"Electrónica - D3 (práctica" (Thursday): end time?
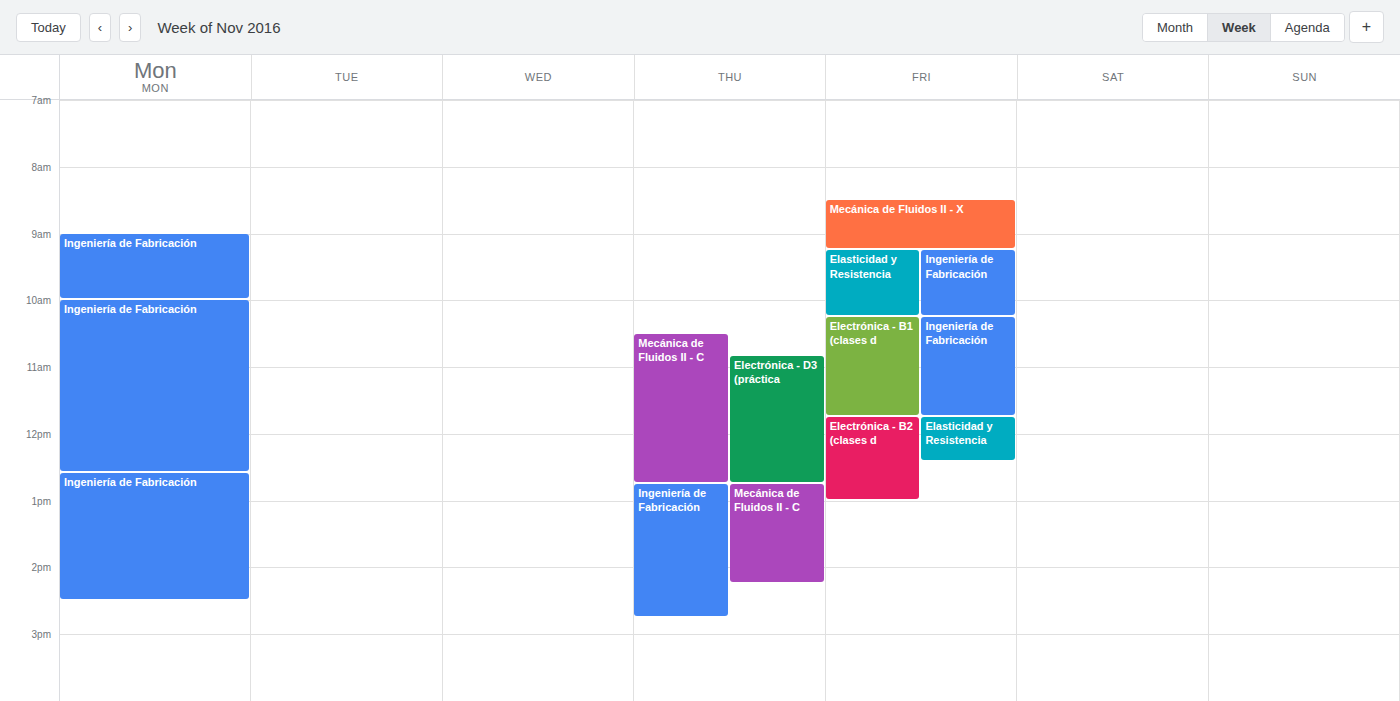
12:45 PM